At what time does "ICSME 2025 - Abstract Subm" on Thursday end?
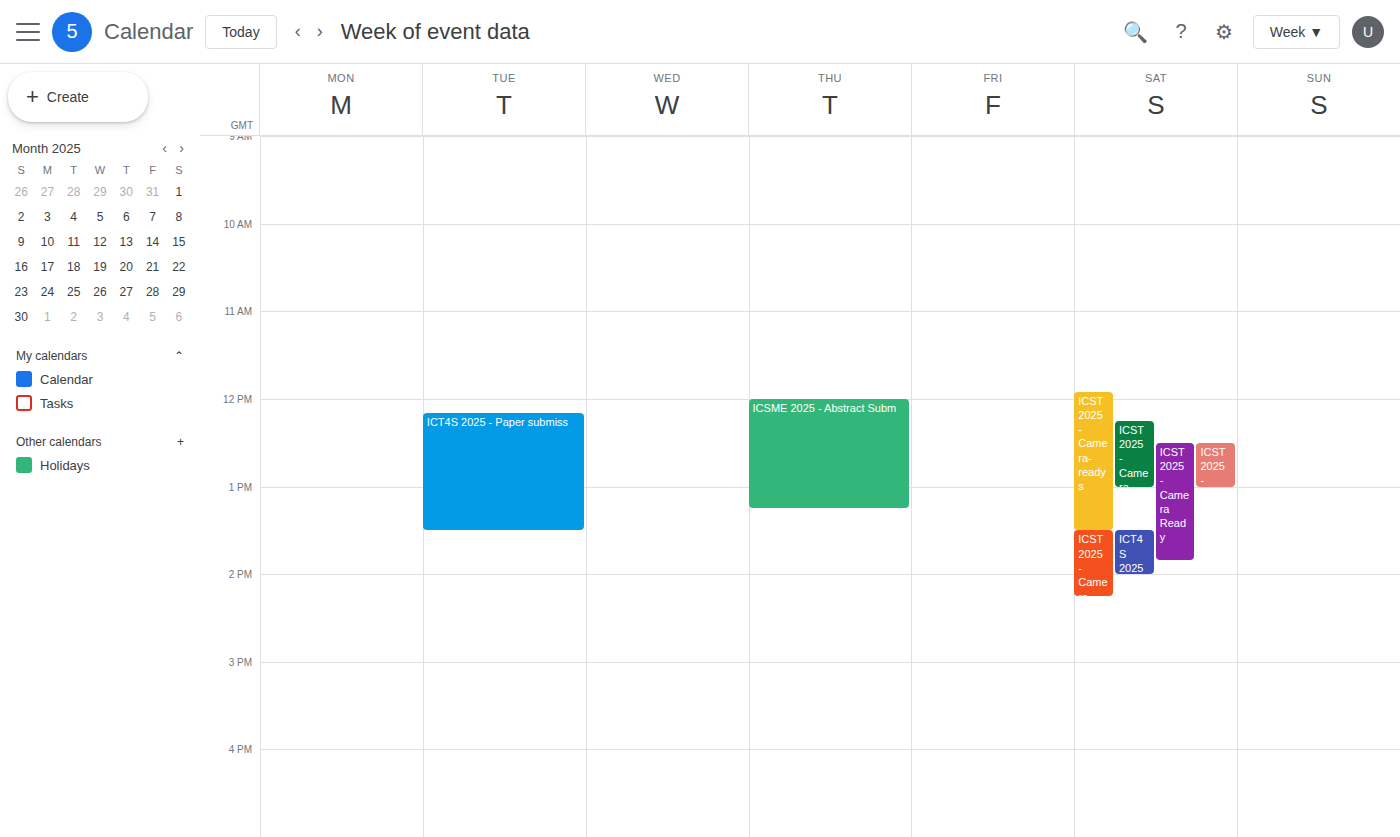
1:15 PM